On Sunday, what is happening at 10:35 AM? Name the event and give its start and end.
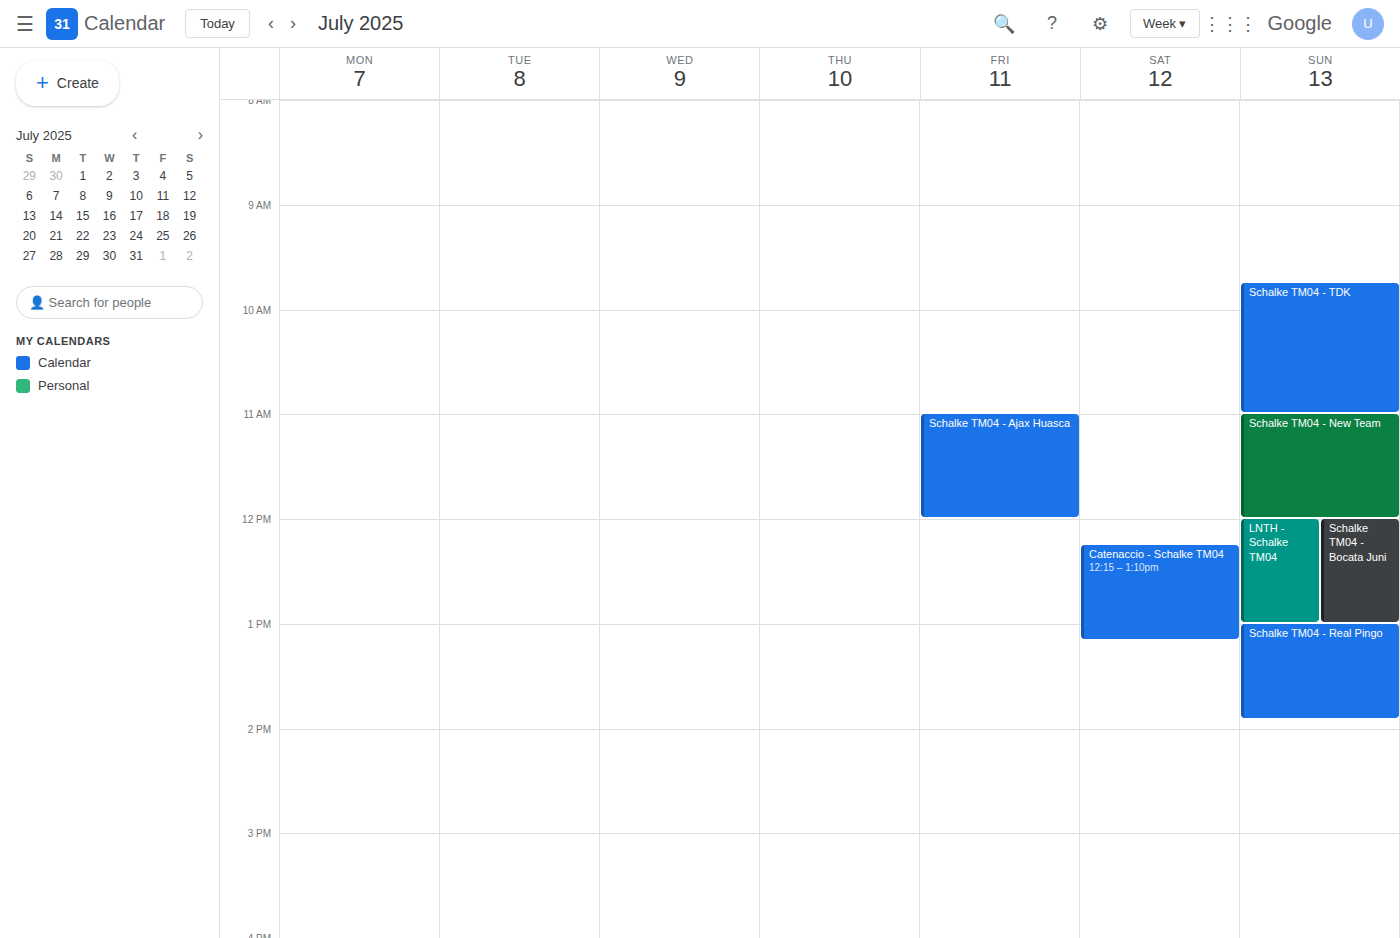
"Schalke TM04 - TDK", 9:45 AM to 11:00 AM